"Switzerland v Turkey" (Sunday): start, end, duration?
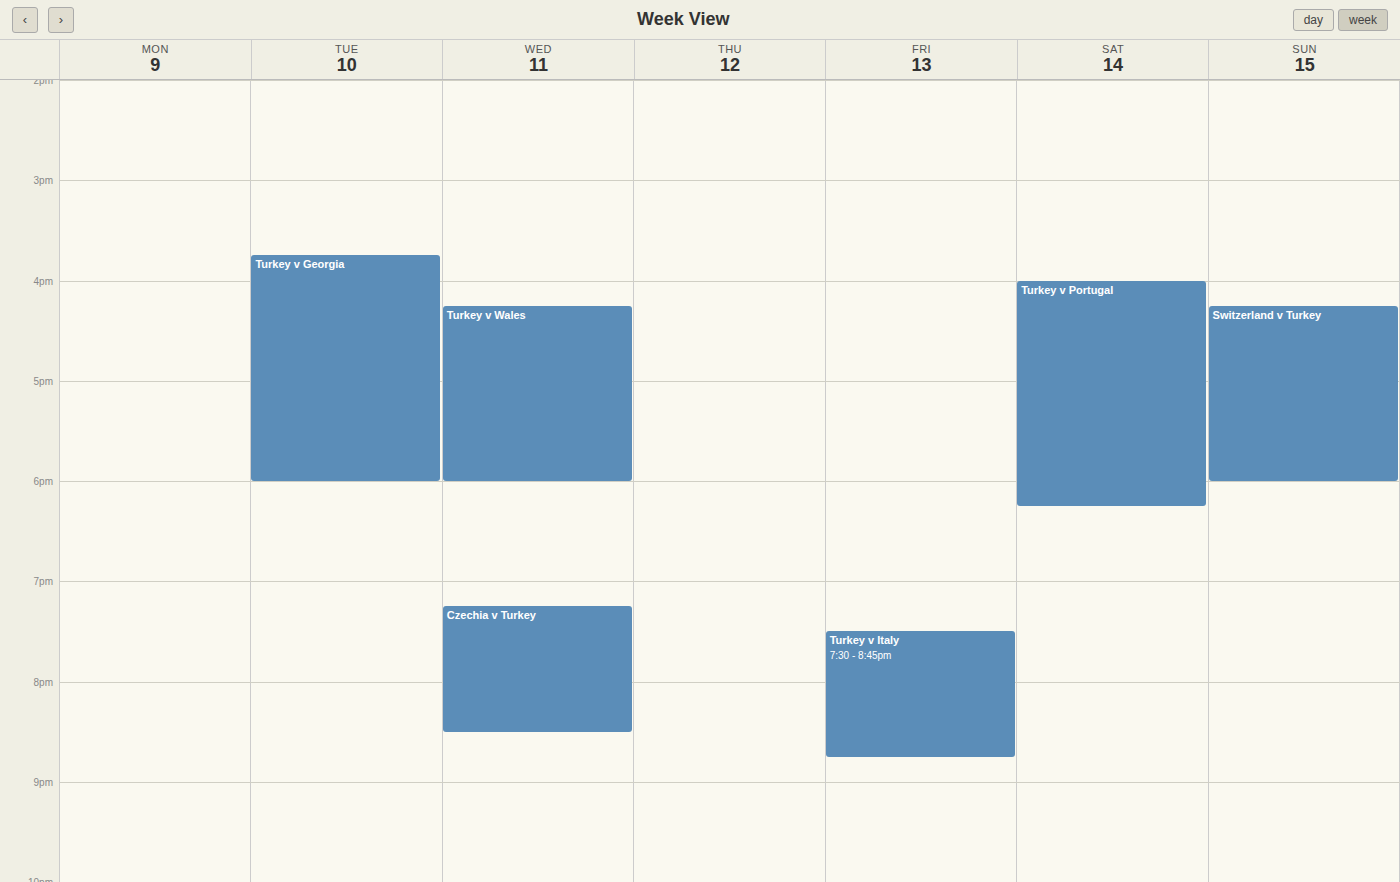
4:15 PM to 6:00 PM, 1 hour 45 minutes